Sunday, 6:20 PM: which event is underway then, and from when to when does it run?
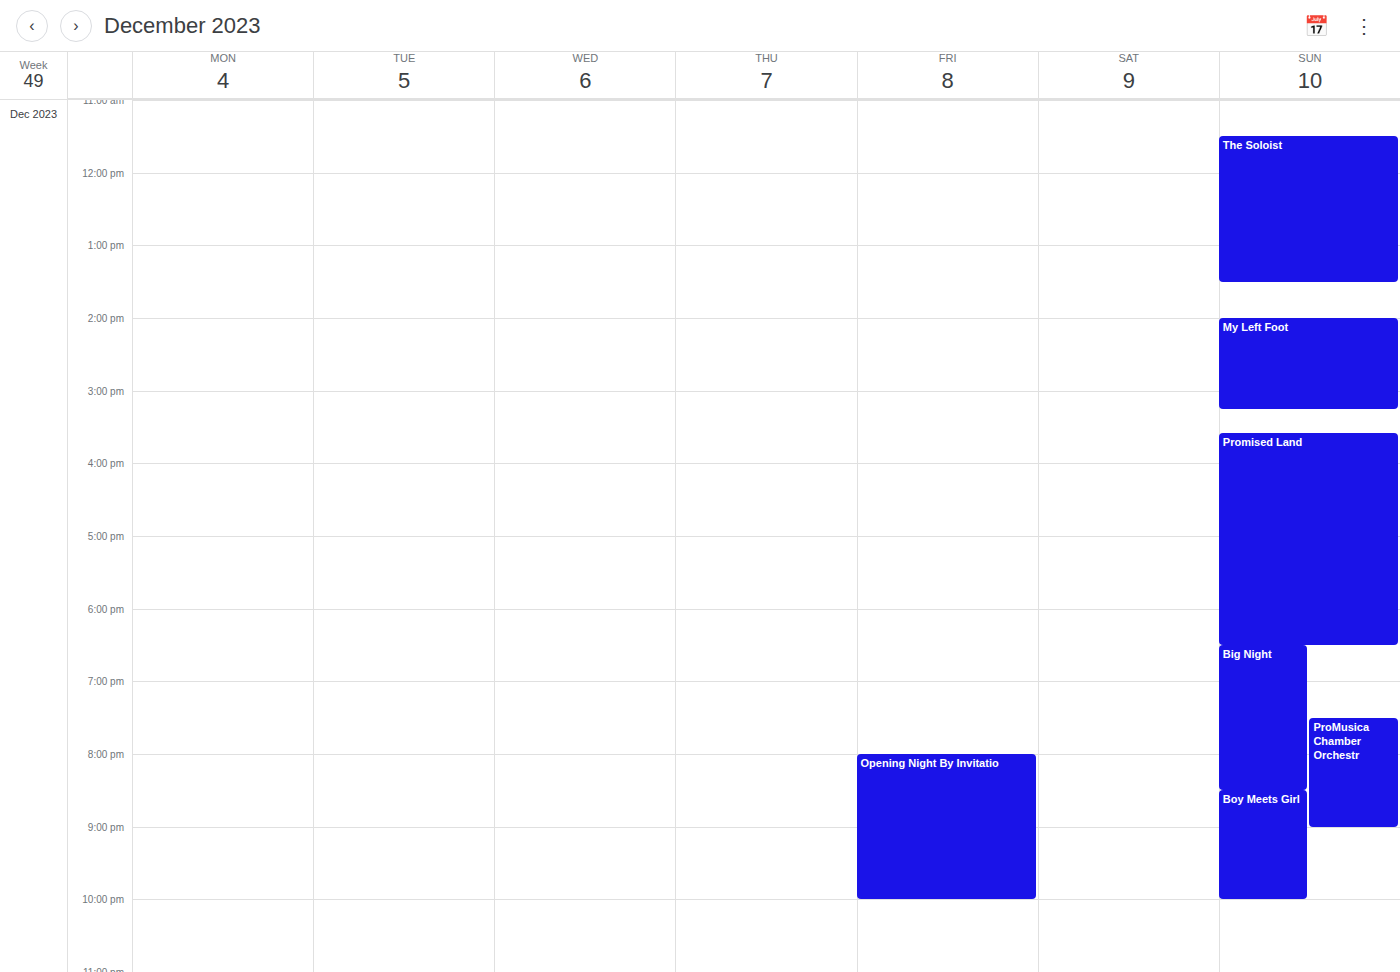
"Promised Land", 3:35 PM to 6:30 PM